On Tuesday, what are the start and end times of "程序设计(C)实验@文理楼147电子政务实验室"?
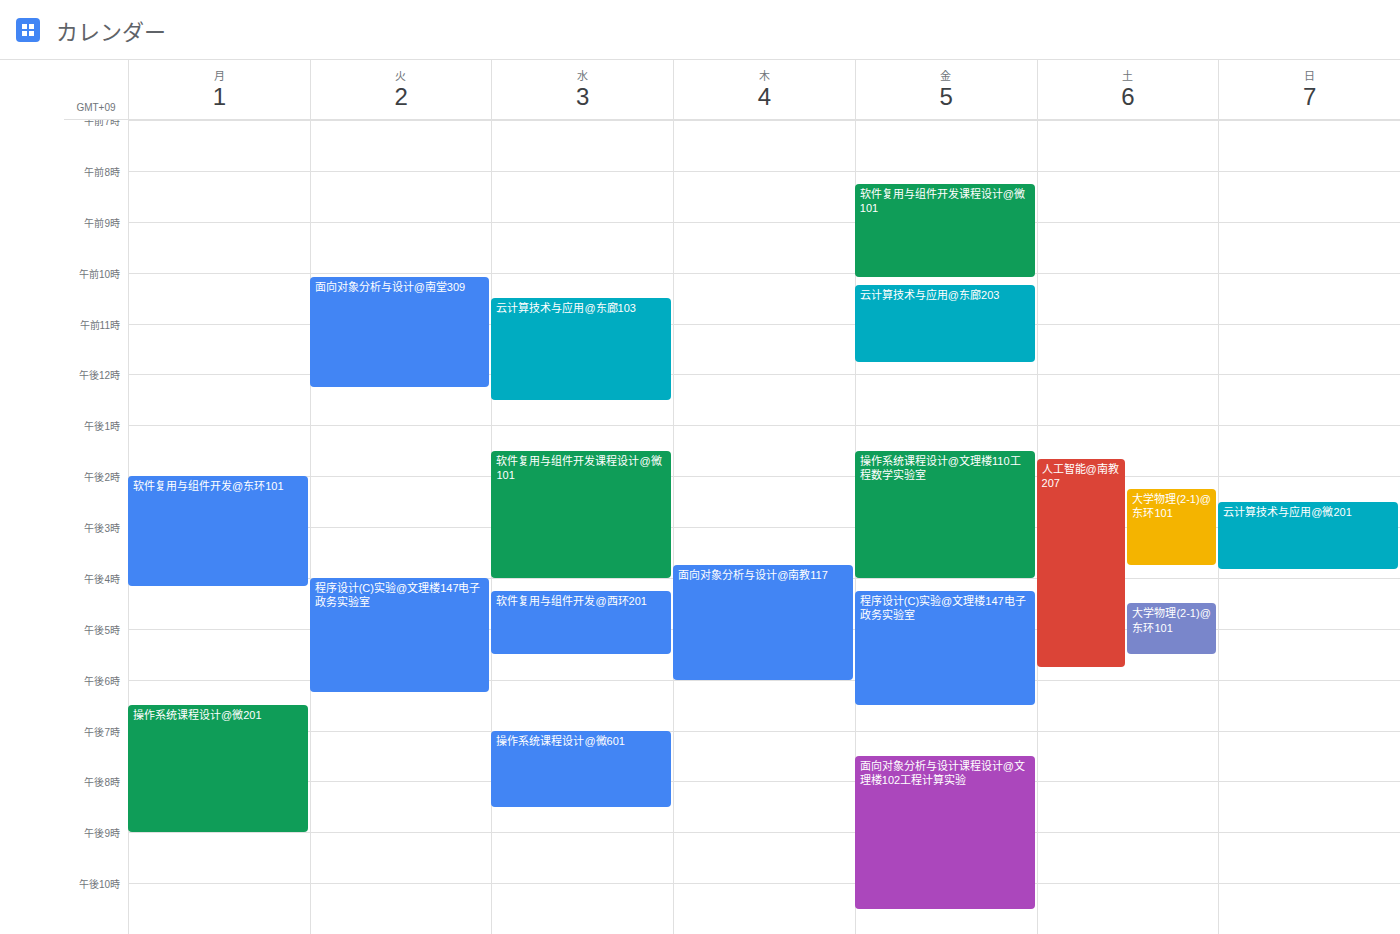
4:00 PM to 6:15 PM